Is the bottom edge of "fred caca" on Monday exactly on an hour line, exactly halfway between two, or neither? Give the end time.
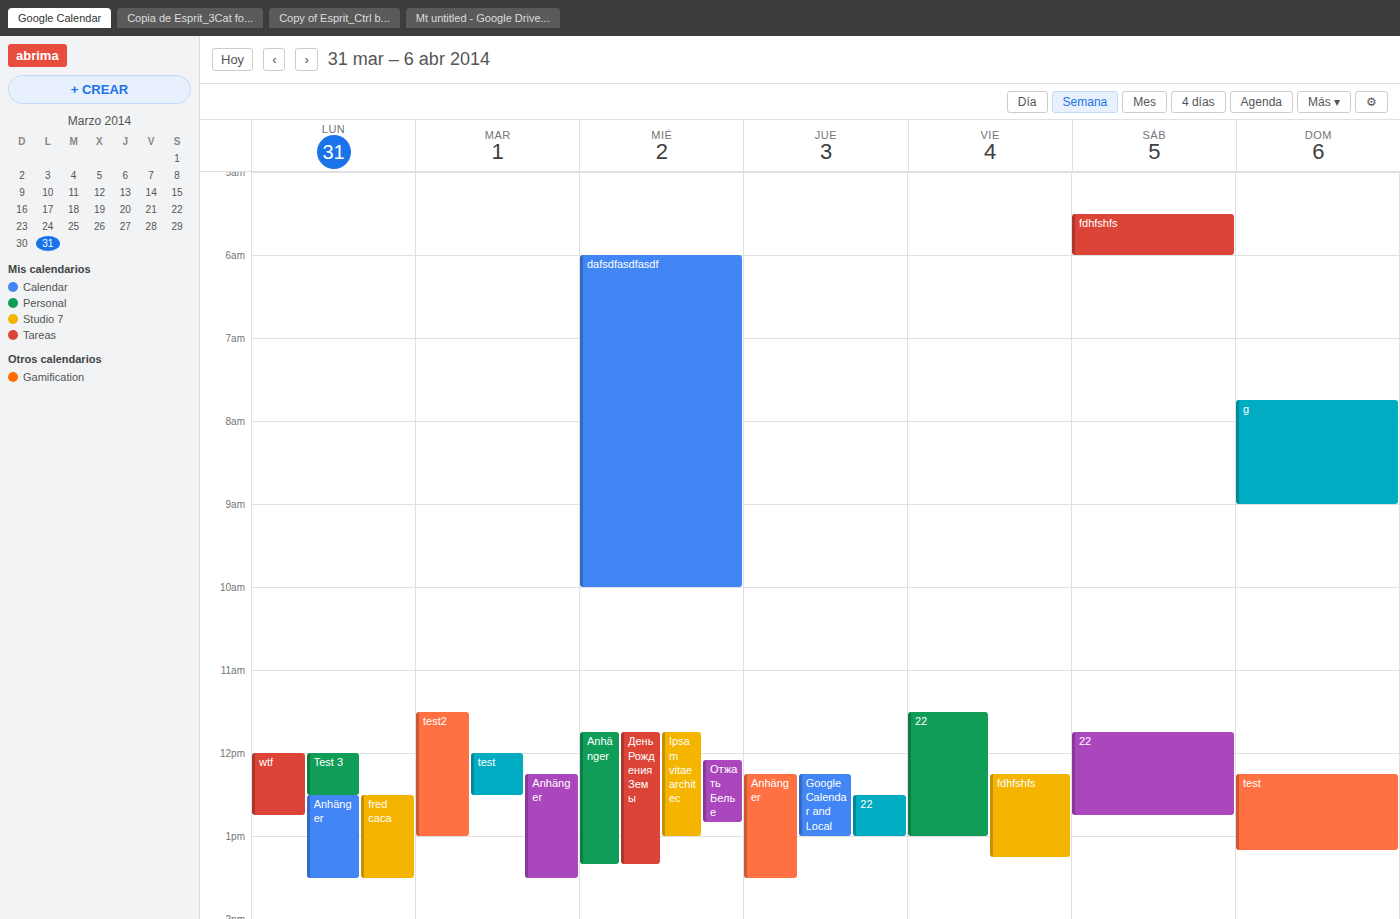
13:30 -- halfway between the 13:00 and 14:00 lines.